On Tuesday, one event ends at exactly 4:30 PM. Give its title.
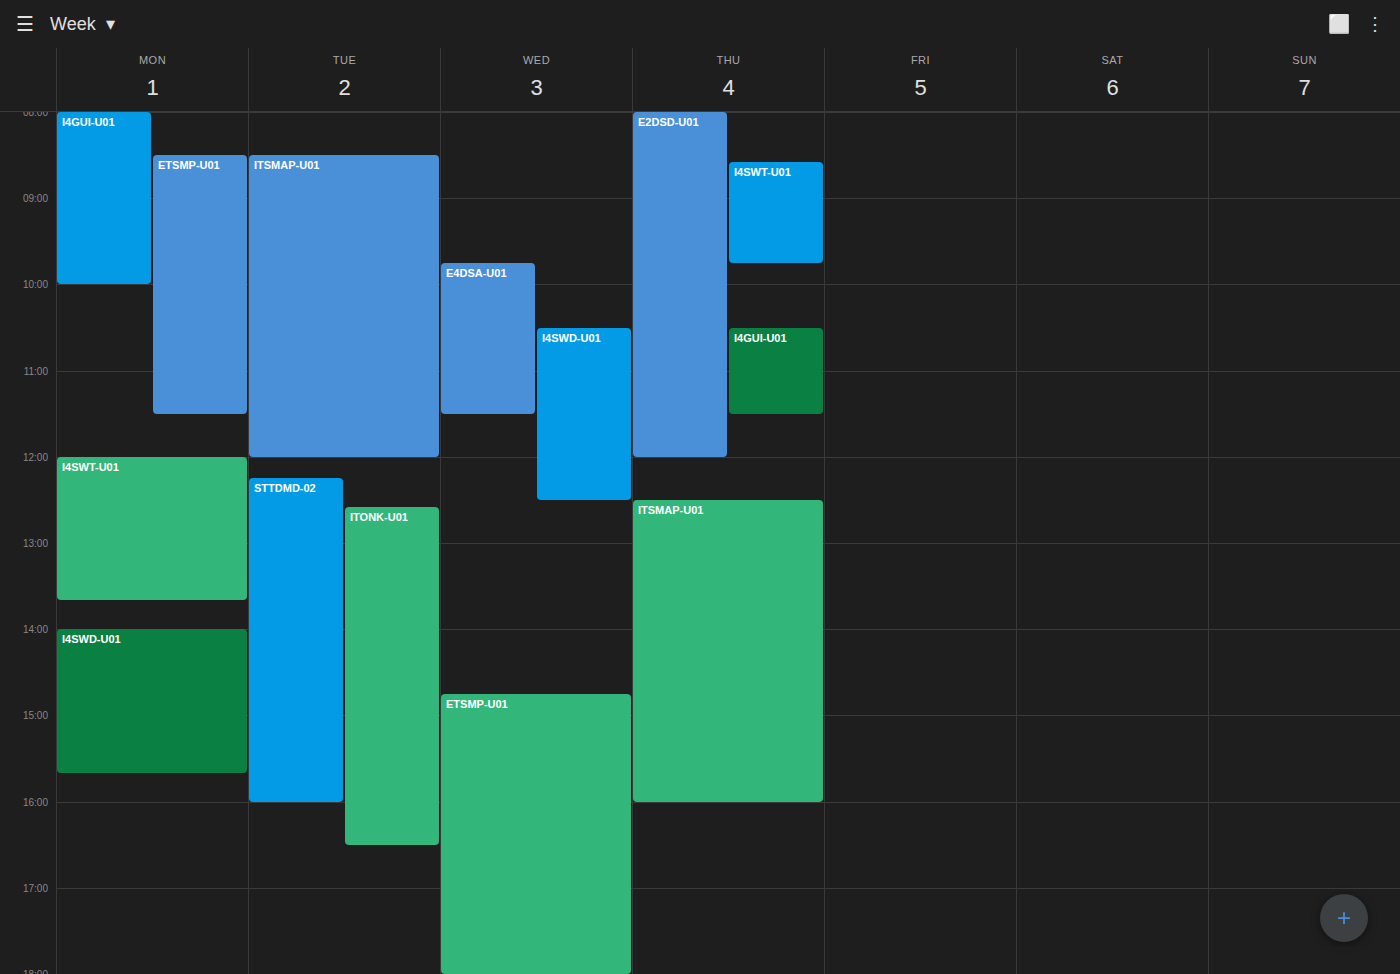
"ITONK-U01"